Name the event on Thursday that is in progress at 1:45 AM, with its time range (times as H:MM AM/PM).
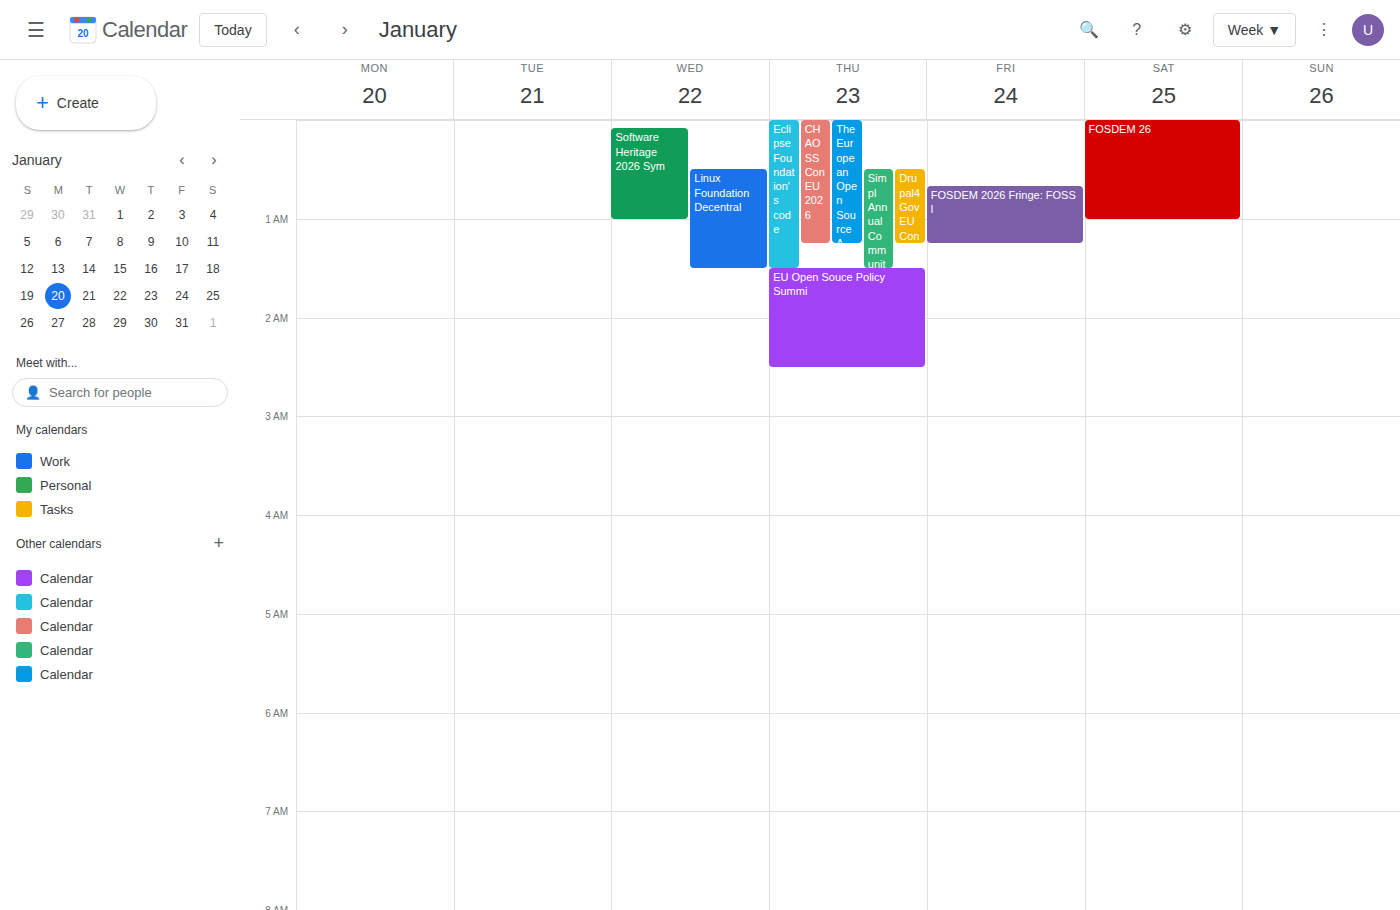
"EU Open Souce Policy Summi", 1:30 AM to 2:30 AM